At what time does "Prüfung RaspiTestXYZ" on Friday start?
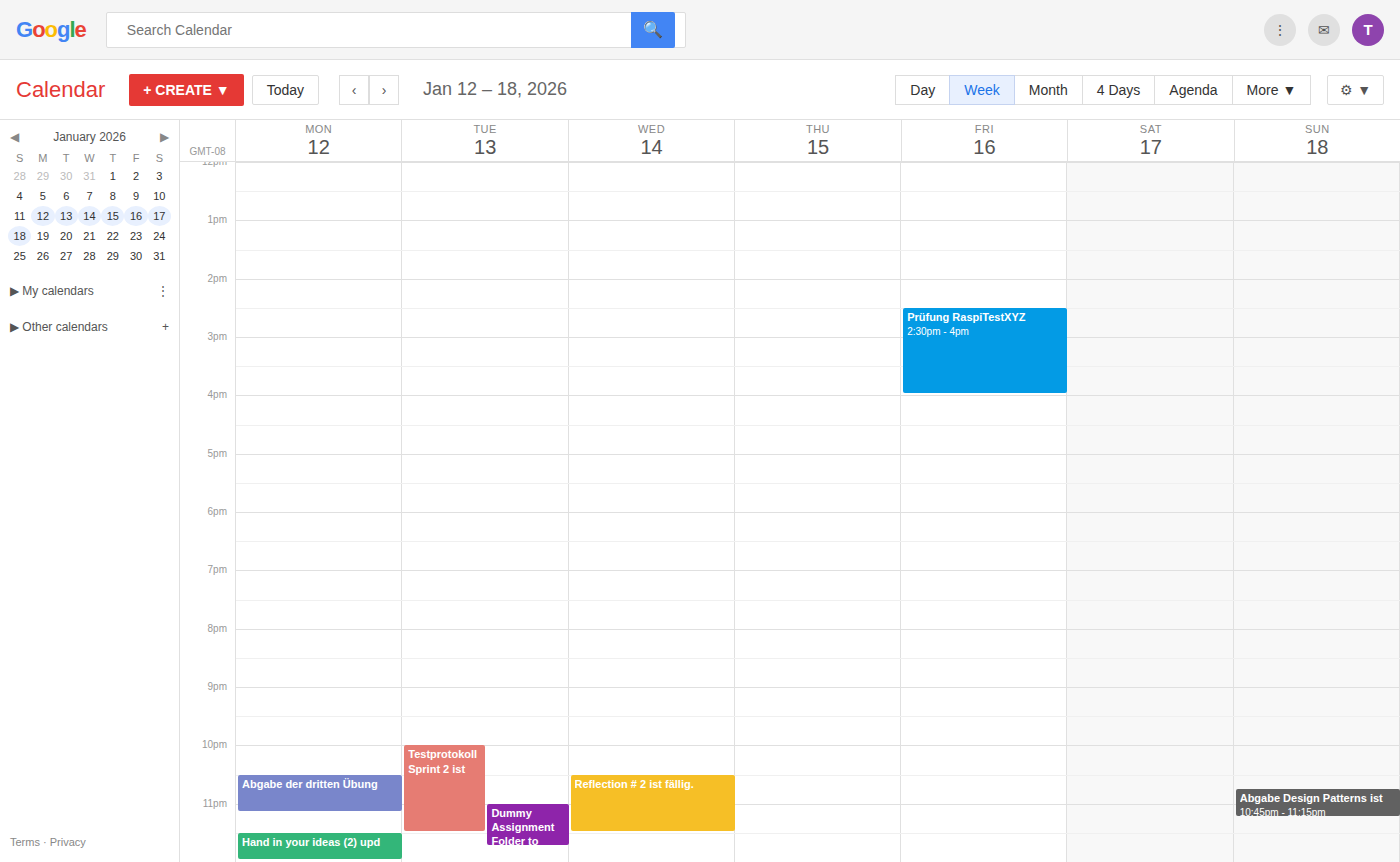
2:30 PM